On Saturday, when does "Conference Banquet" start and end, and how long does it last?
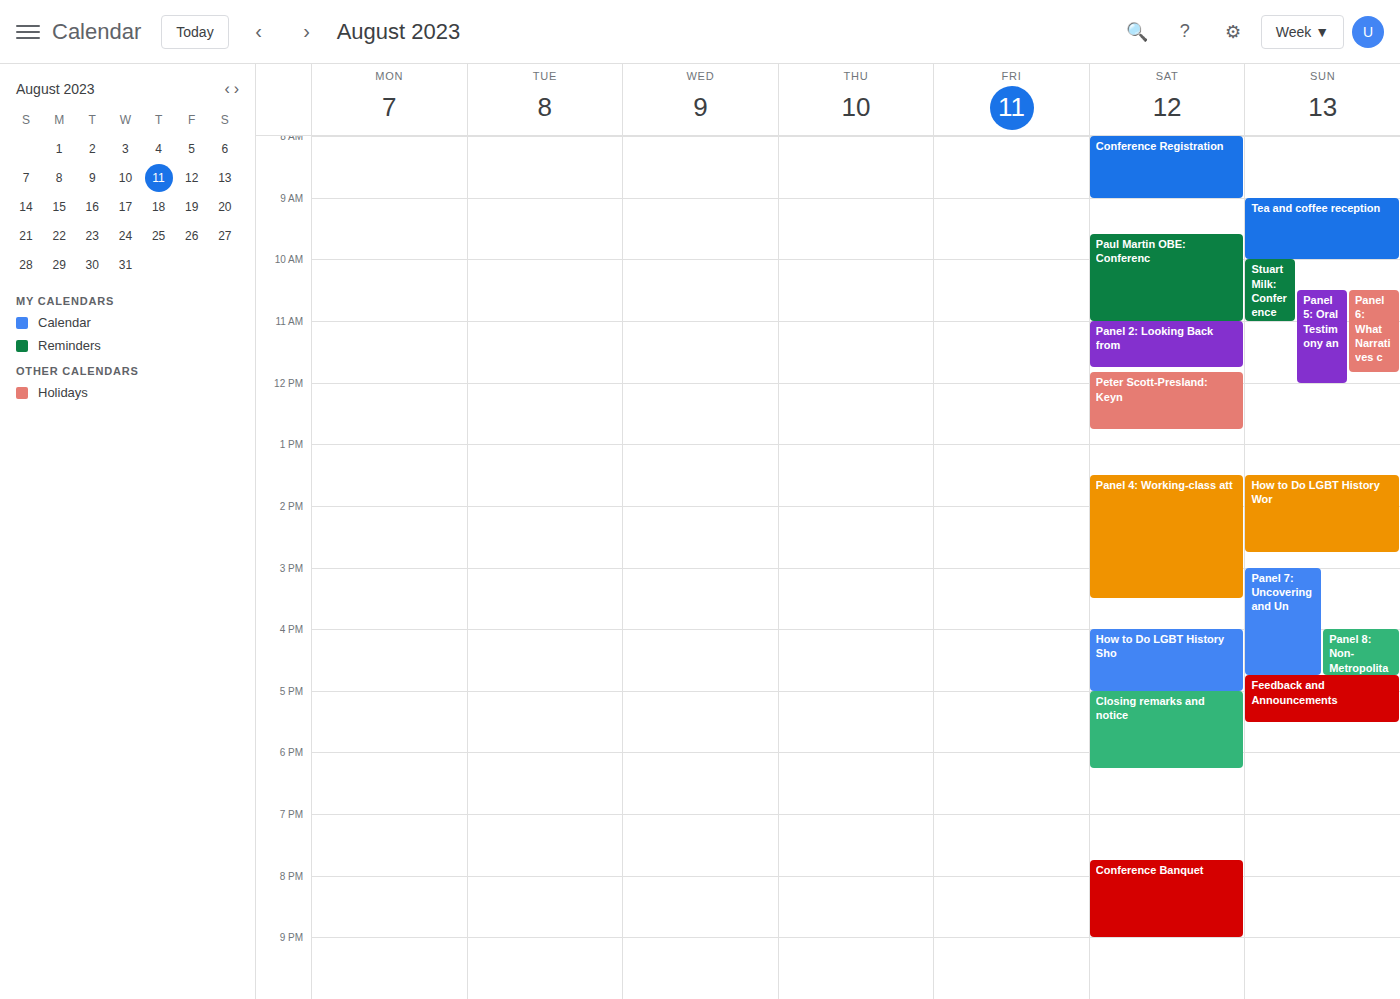
7:45 PM to 9:00 PM, 1 hour 15 minutes